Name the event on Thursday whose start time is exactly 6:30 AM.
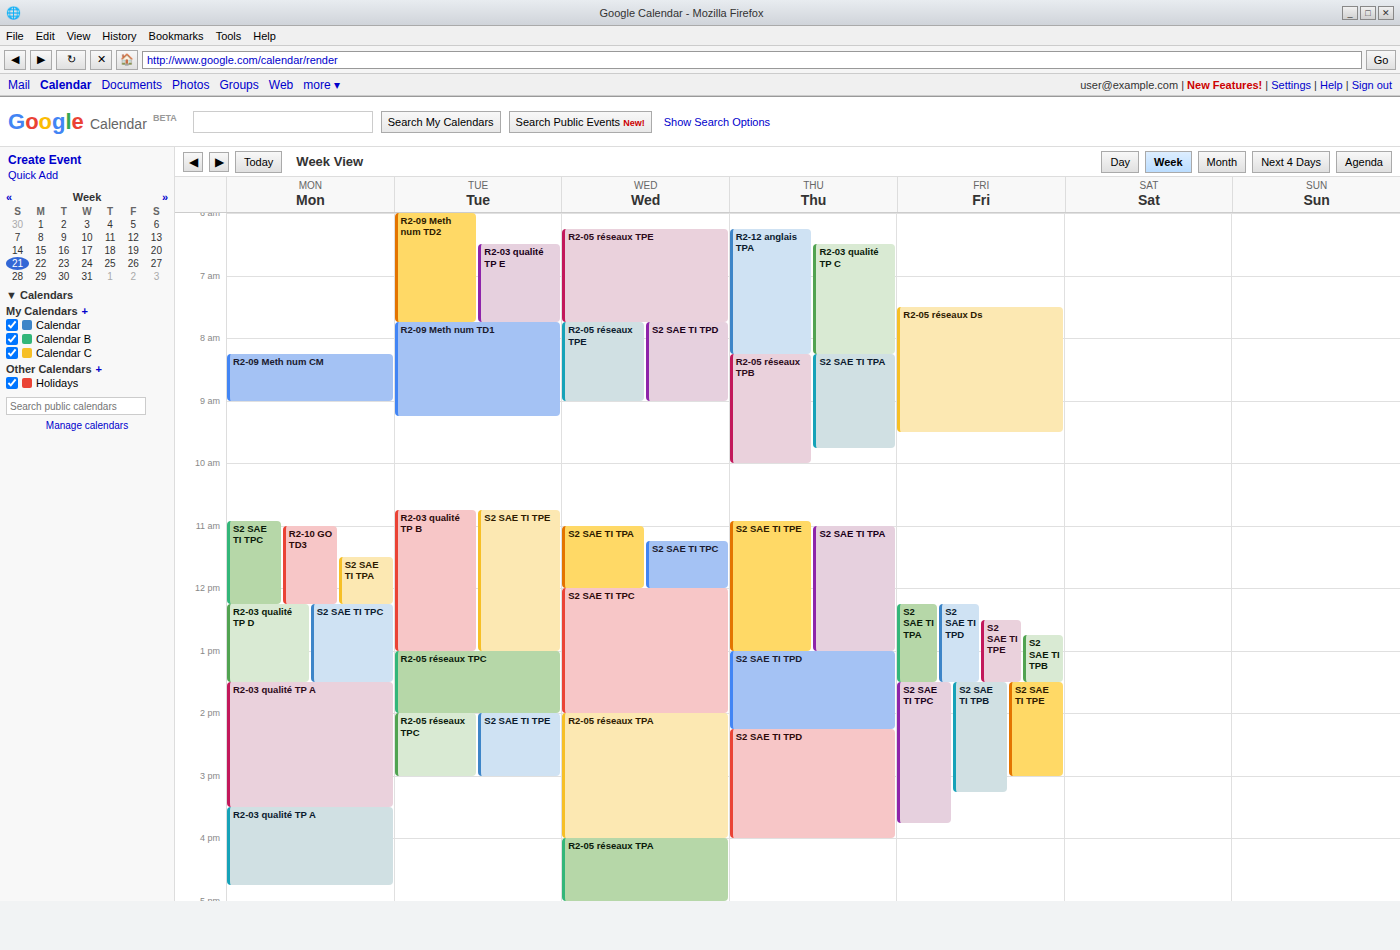
"R2-03 qualité TP C"